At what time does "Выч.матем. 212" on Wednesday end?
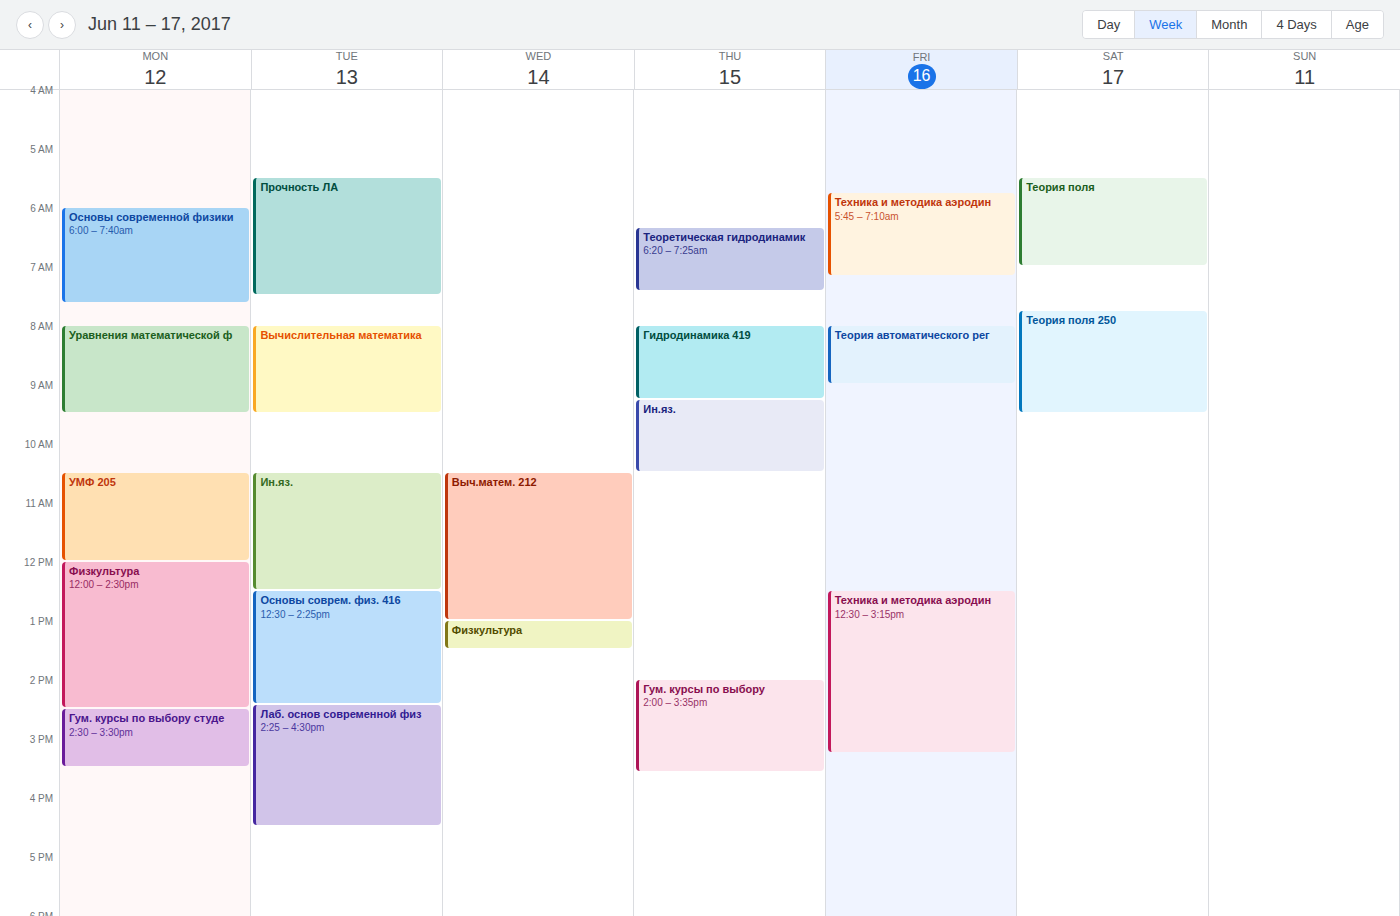
1:00 PM